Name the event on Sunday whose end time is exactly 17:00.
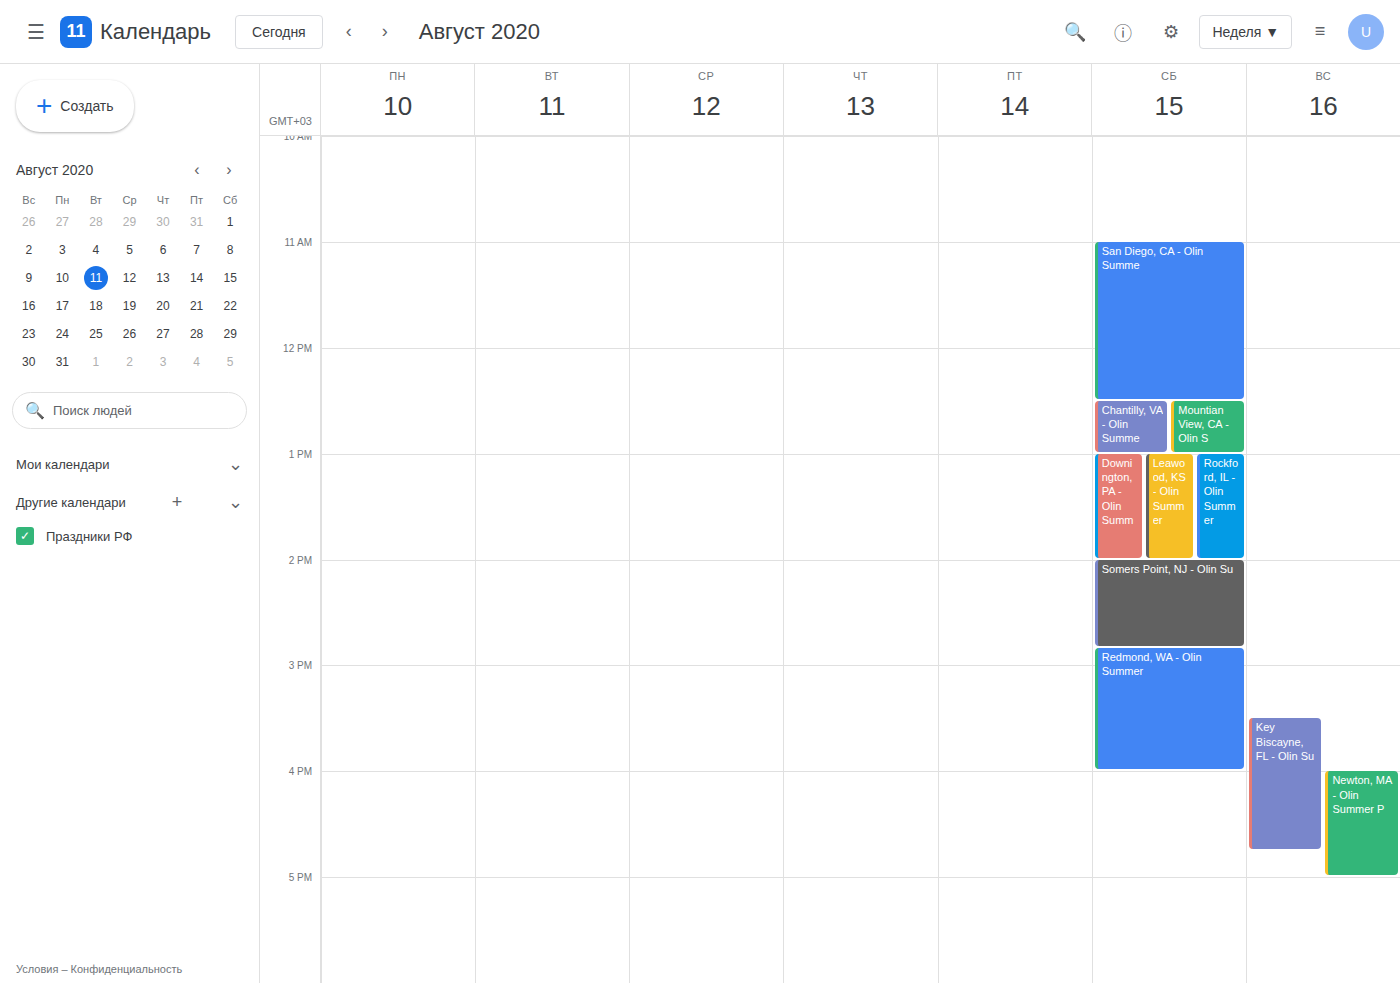
"Newton, MA - Olin Summer P"